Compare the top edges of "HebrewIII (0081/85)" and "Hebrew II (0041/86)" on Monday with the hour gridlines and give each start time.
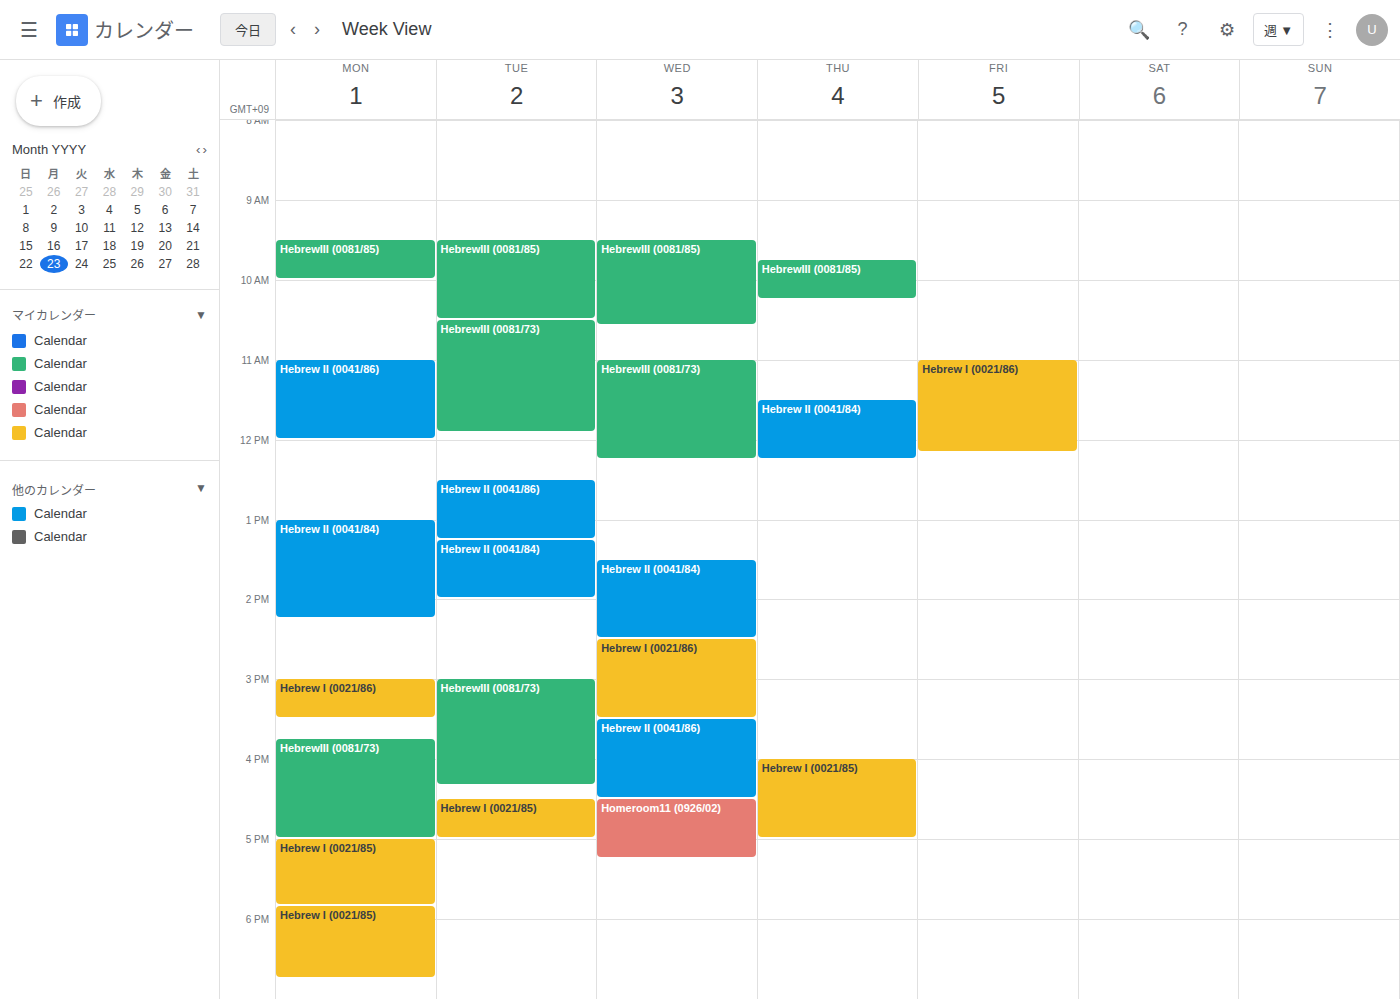
"HebrewIII (0081/85)": 9:30 AM, halfway between the 9 AM and 10 AM lines. "Hebrew II (0041/86)": 11:00 AM, exactly on the 11 AM line.